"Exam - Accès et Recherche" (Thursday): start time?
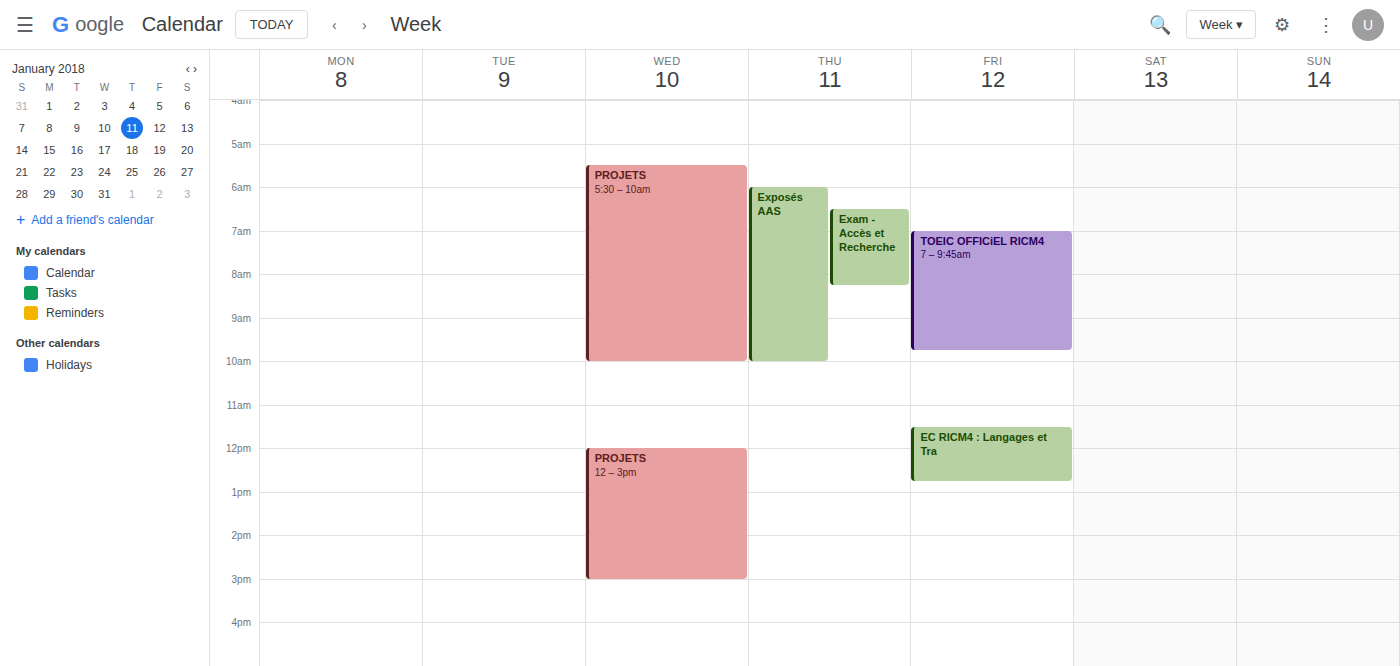
6:30 AM